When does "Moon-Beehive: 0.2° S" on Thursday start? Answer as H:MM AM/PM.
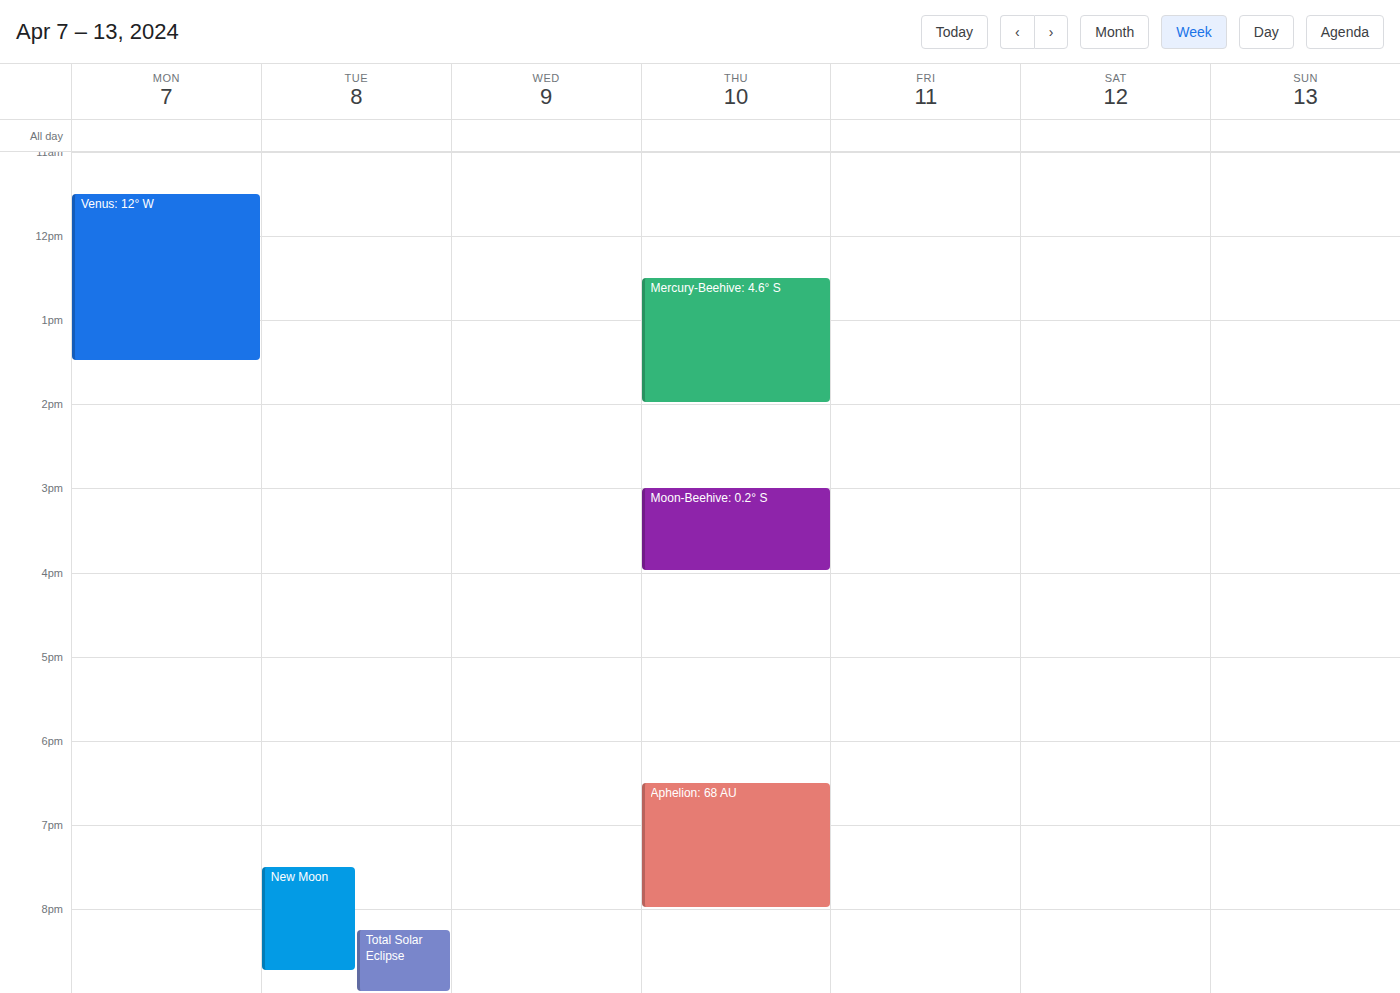
3:00 PM